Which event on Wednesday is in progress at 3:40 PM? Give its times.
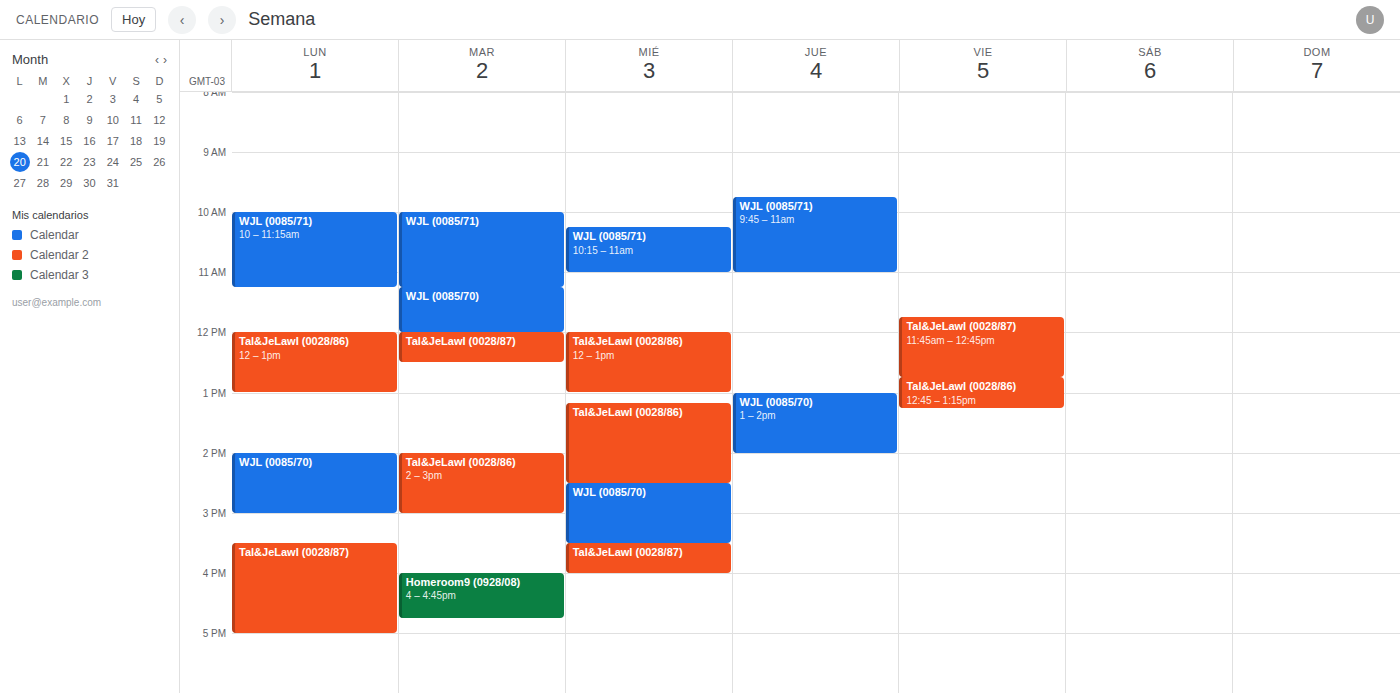
"Tal&JeLawI (0028/87)", 3:30 PM to 4:00 PM